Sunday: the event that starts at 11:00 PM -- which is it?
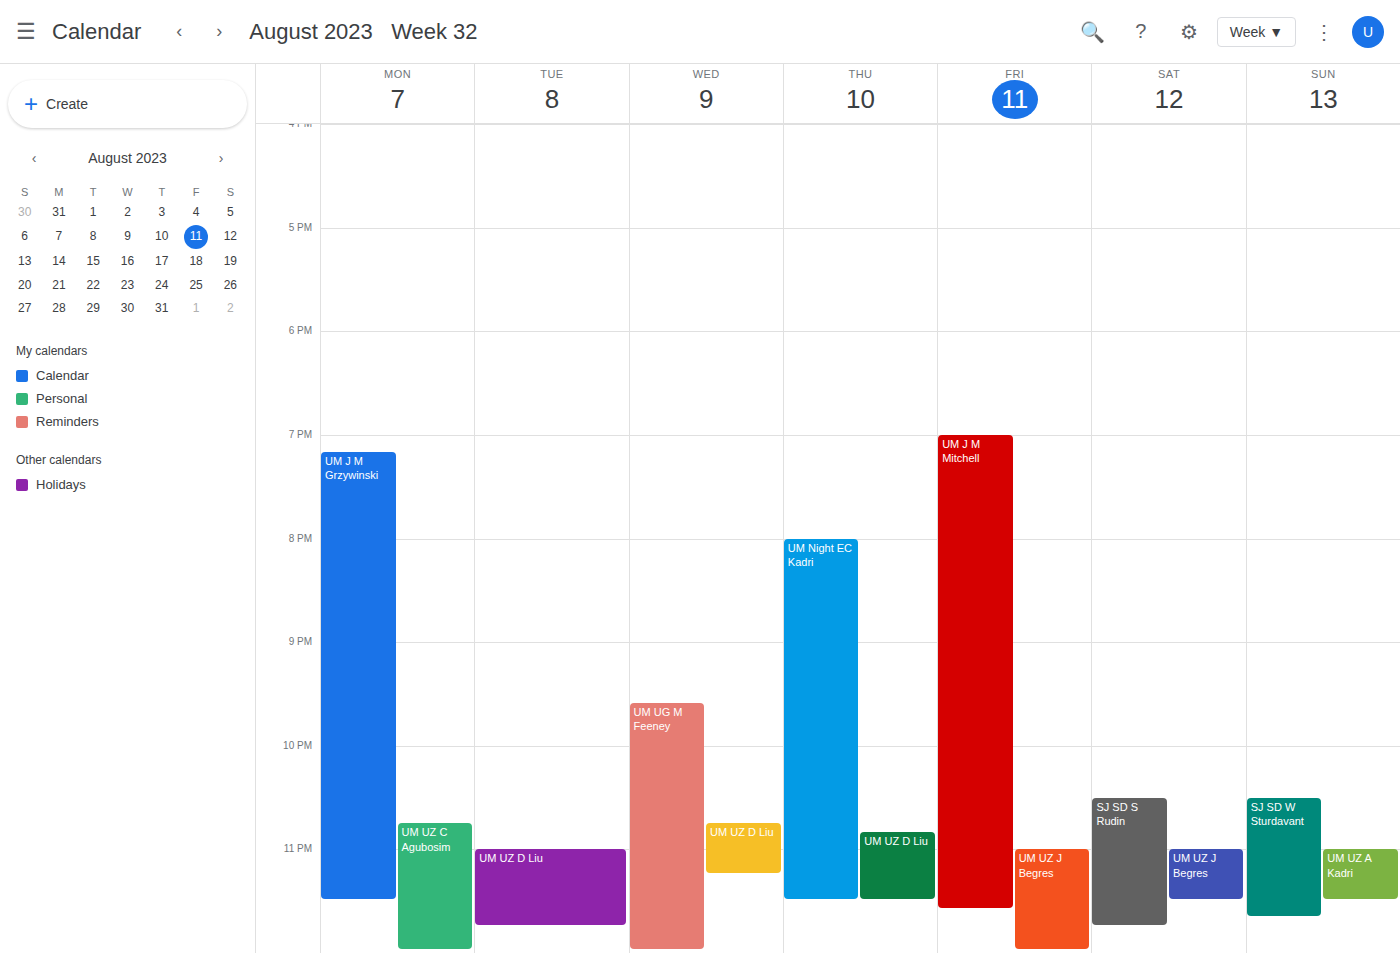
"UM UZ A Kadri"